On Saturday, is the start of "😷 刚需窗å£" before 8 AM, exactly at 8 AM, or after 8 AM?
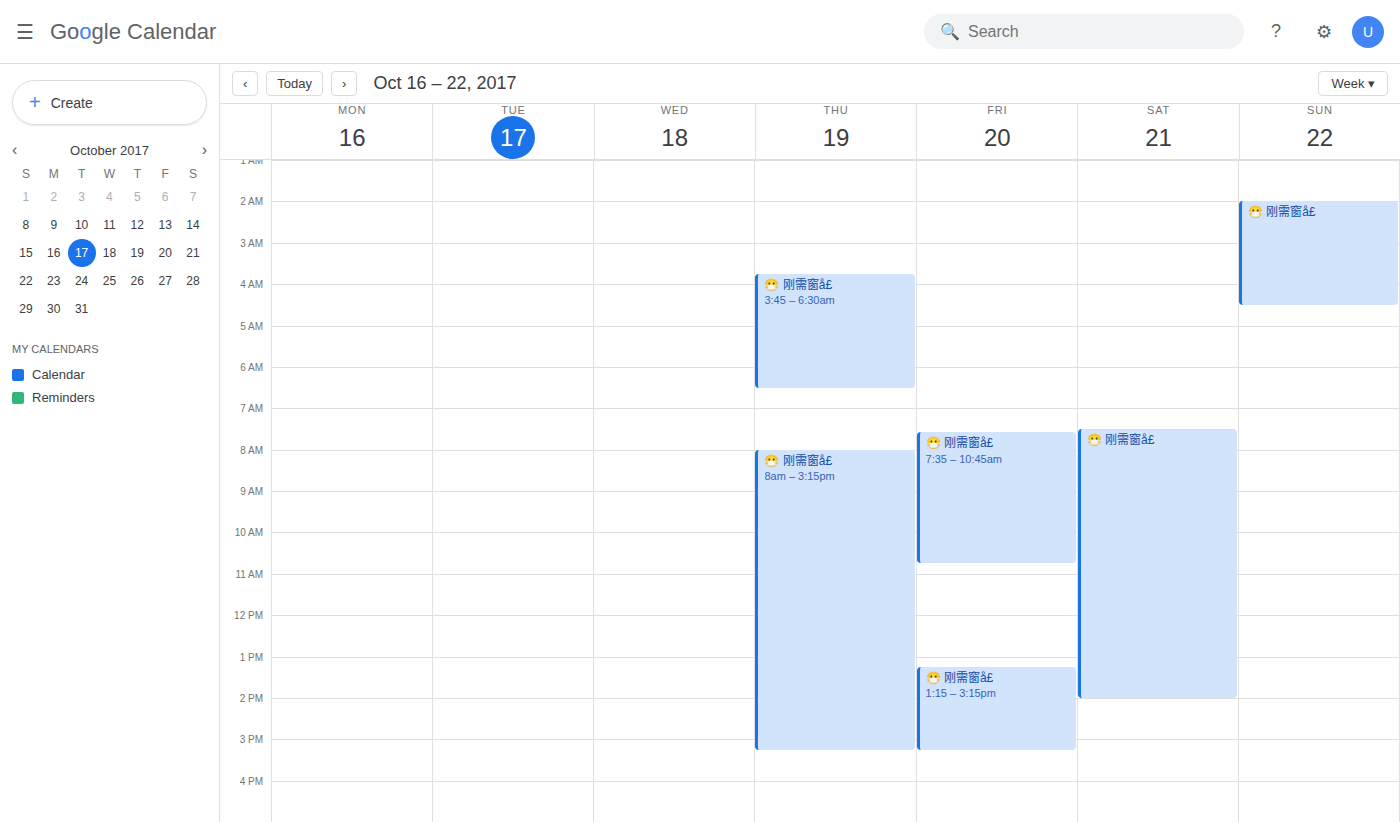
7:30 AM -- before 8 AM, 30 minutes above the 8 AM line.